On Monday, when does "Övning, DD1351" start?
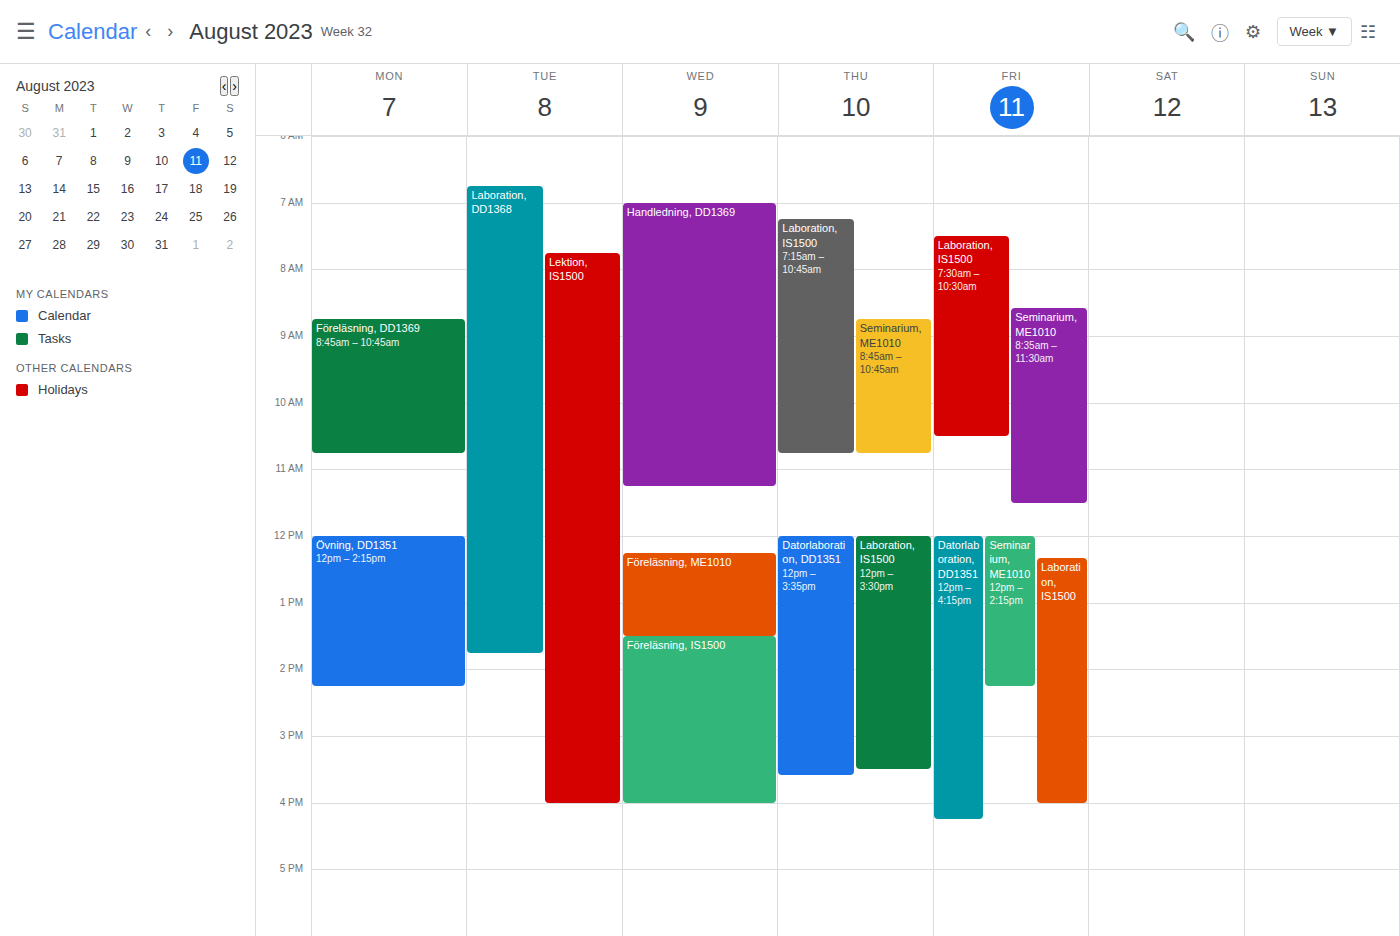
12:00 PM